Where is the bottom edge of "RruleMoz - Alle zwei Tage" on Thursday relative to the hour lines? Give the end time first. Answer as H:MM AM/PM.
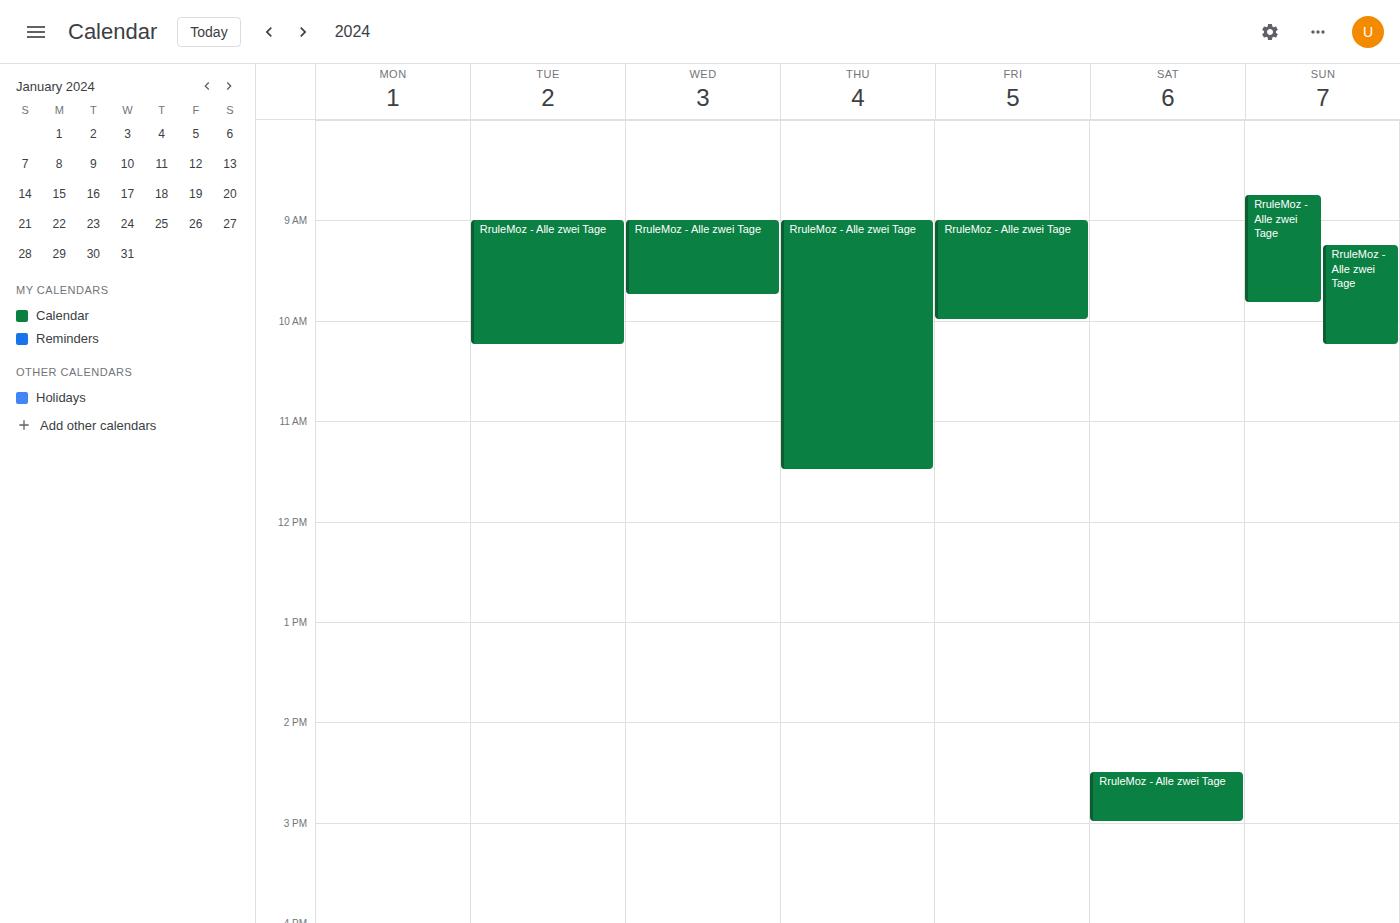
11:30 AM -- halfway between the 11 AM and 12 PM lines.